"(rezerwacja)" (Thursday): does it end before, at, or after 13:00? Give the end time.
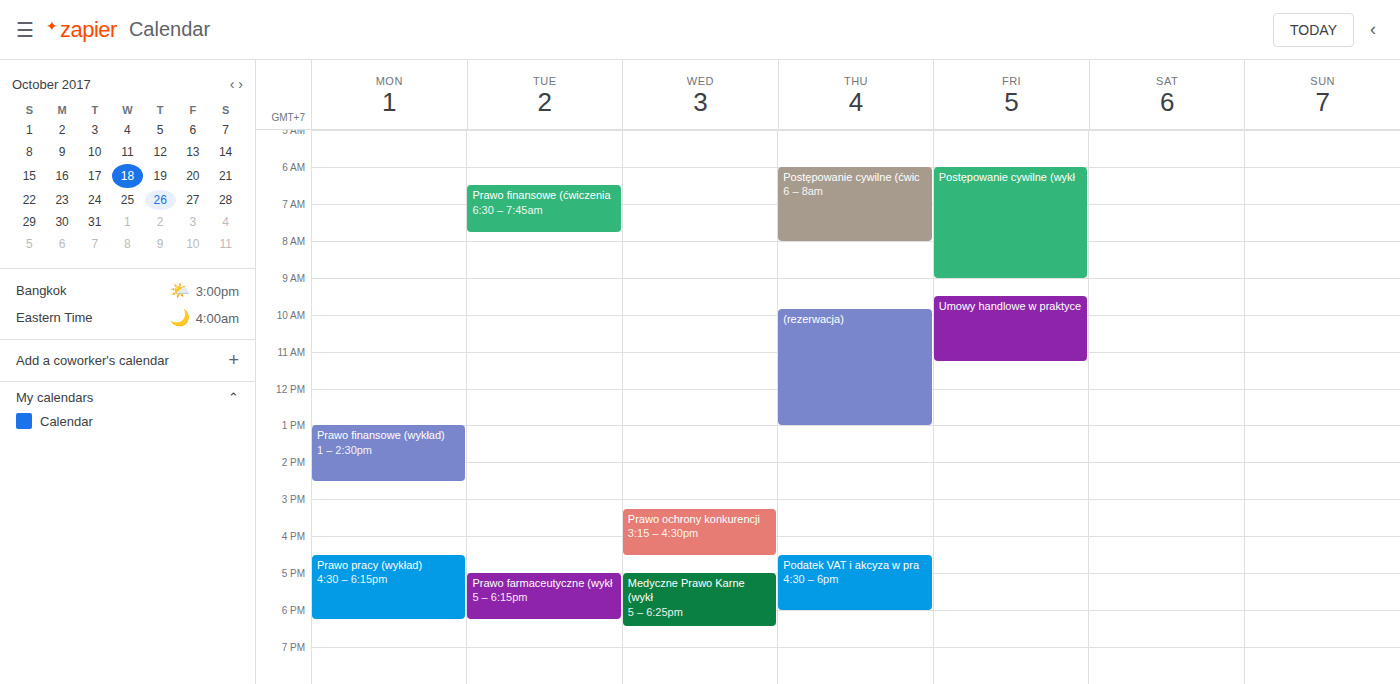
13:00 -- exactly at 13:00, on the 13:00 line.